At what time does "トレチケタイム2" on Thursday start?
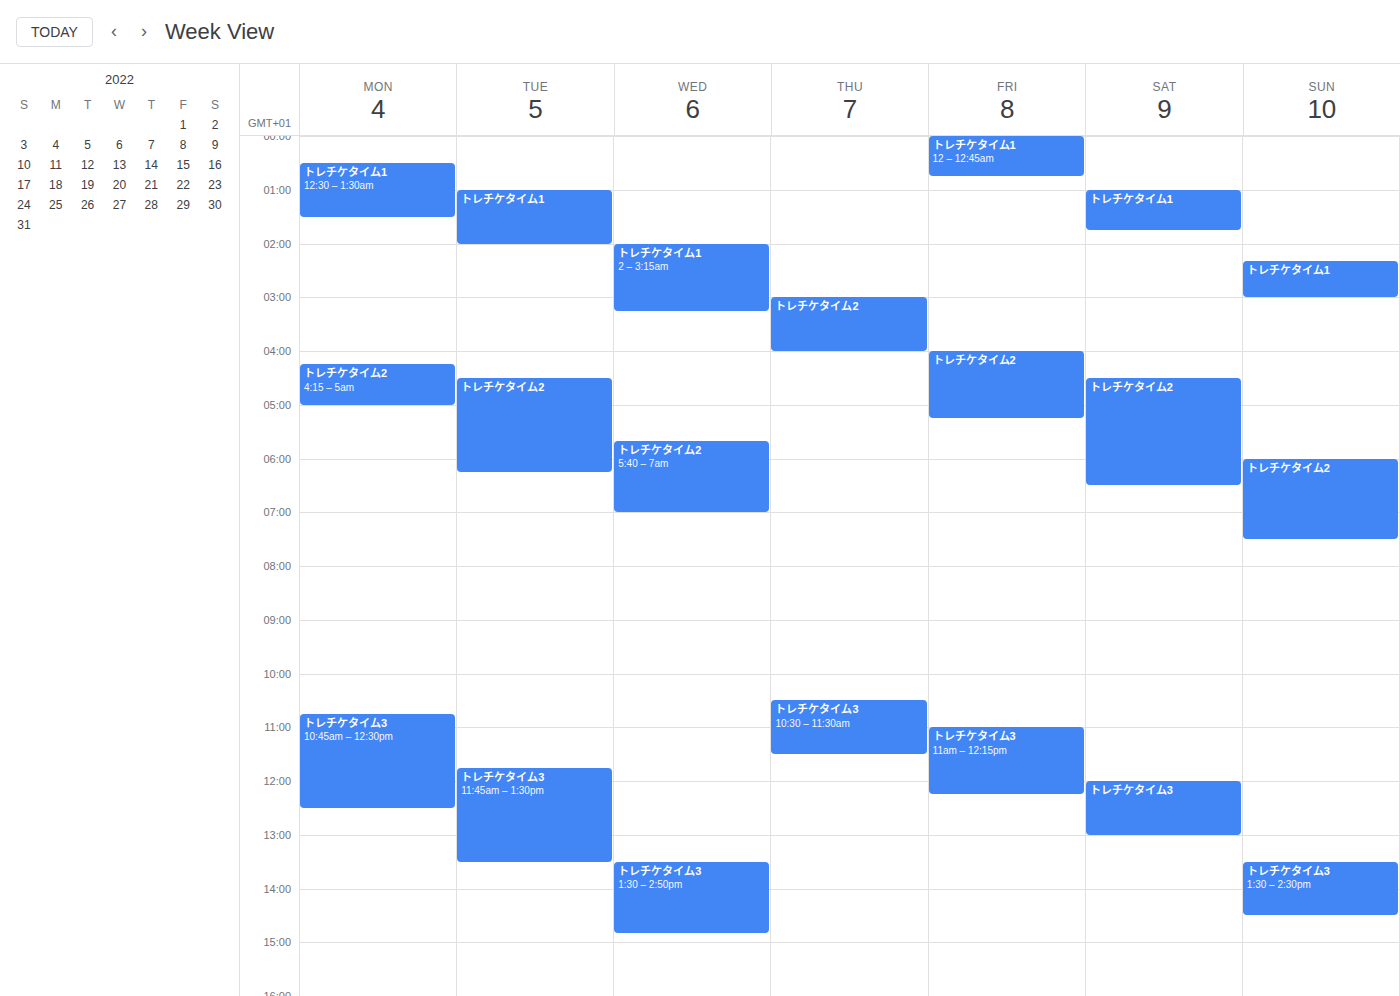
3:00 AM